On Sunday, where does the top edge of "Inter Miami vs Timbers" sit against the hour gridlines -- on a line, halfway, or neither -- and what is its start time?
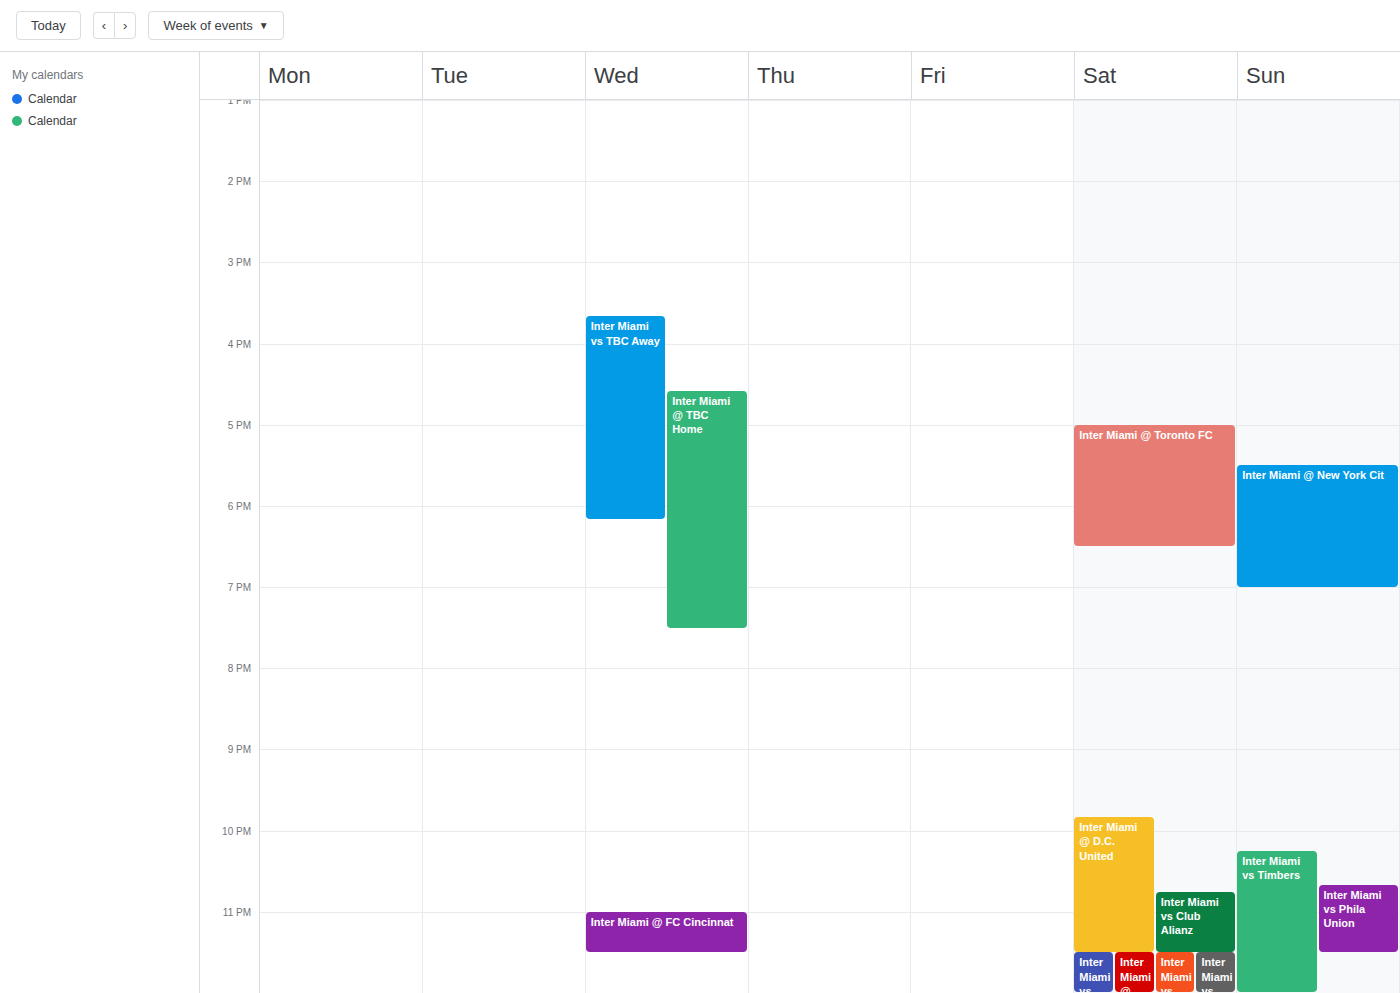
10:15 PM -- neither: a quarter of the way from the 10 PM line to the 11 PM line.